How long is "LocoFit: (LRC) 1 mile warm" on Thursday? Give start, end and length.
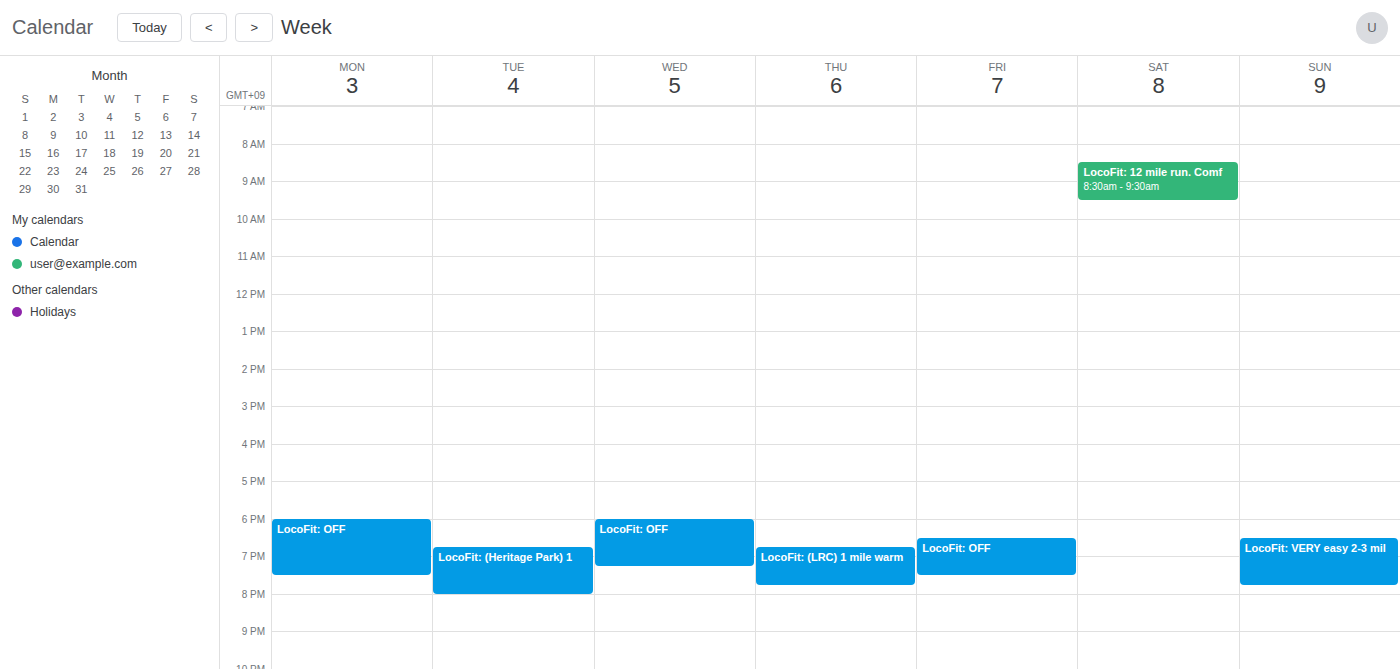
6:45 PM to 7:45 PM, 1 hour